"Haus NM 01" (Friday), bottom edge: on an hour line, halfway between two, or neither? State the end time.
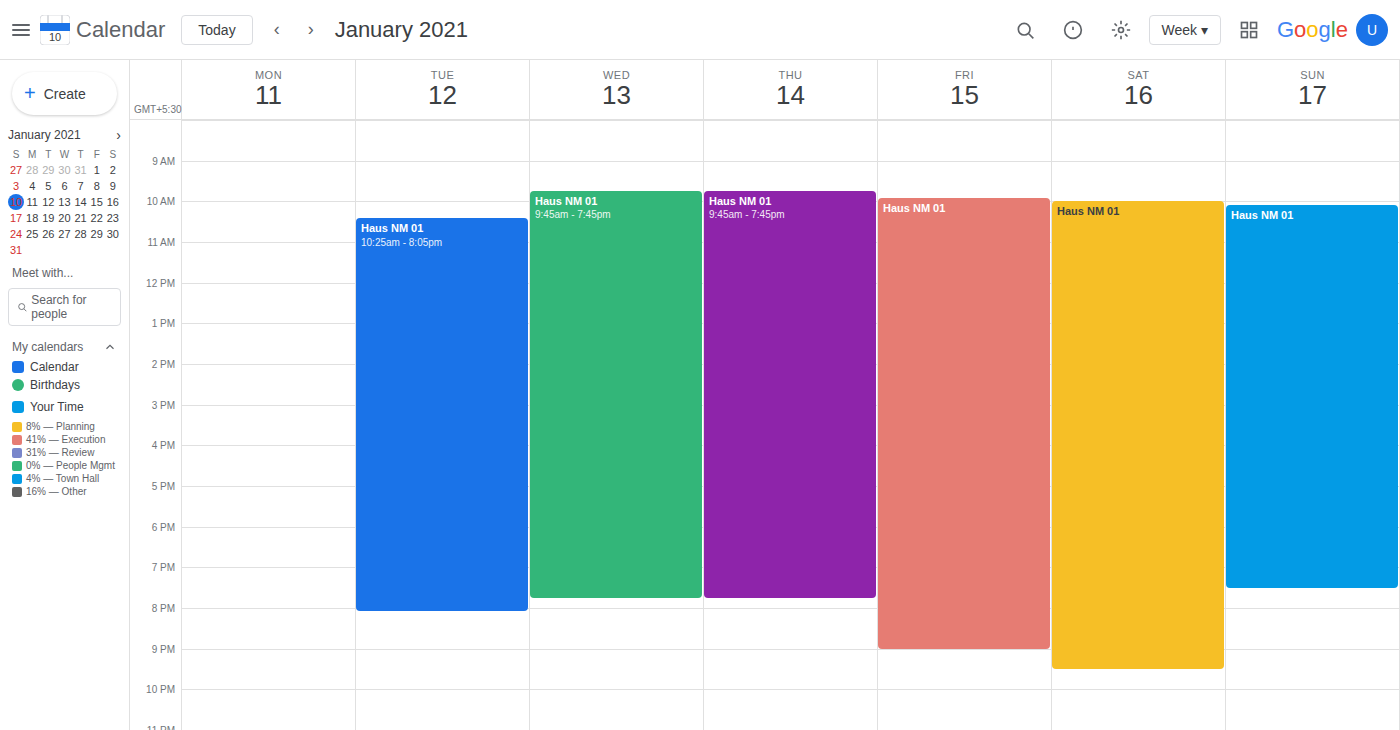
9:00 PM -- exactly on the 9 PM line.